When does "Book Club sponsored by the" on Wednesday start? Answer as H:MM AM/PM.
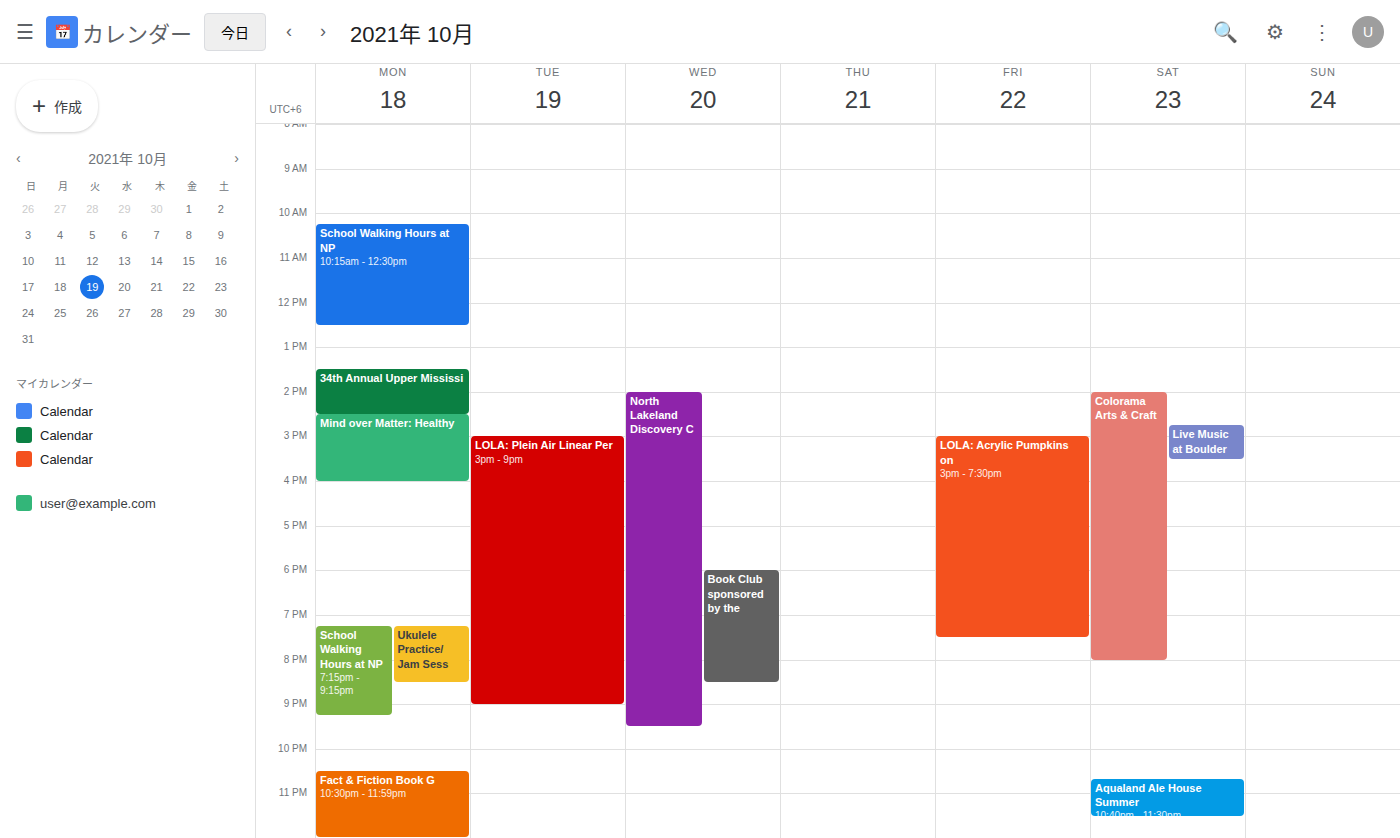
6:00 PM